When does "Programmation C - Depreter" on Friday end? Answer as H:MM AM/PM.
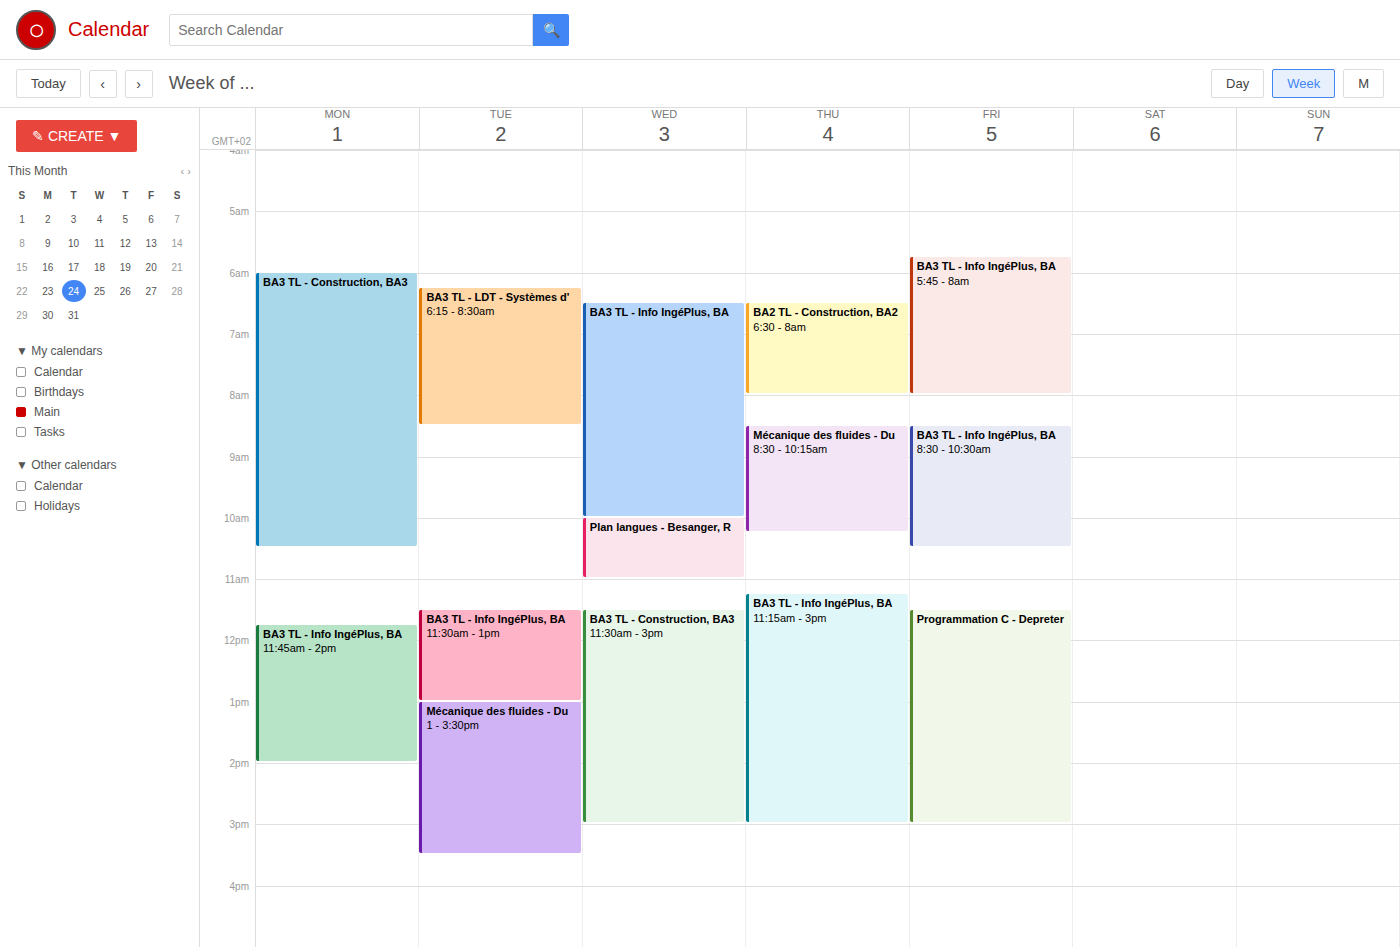
3:00 PM